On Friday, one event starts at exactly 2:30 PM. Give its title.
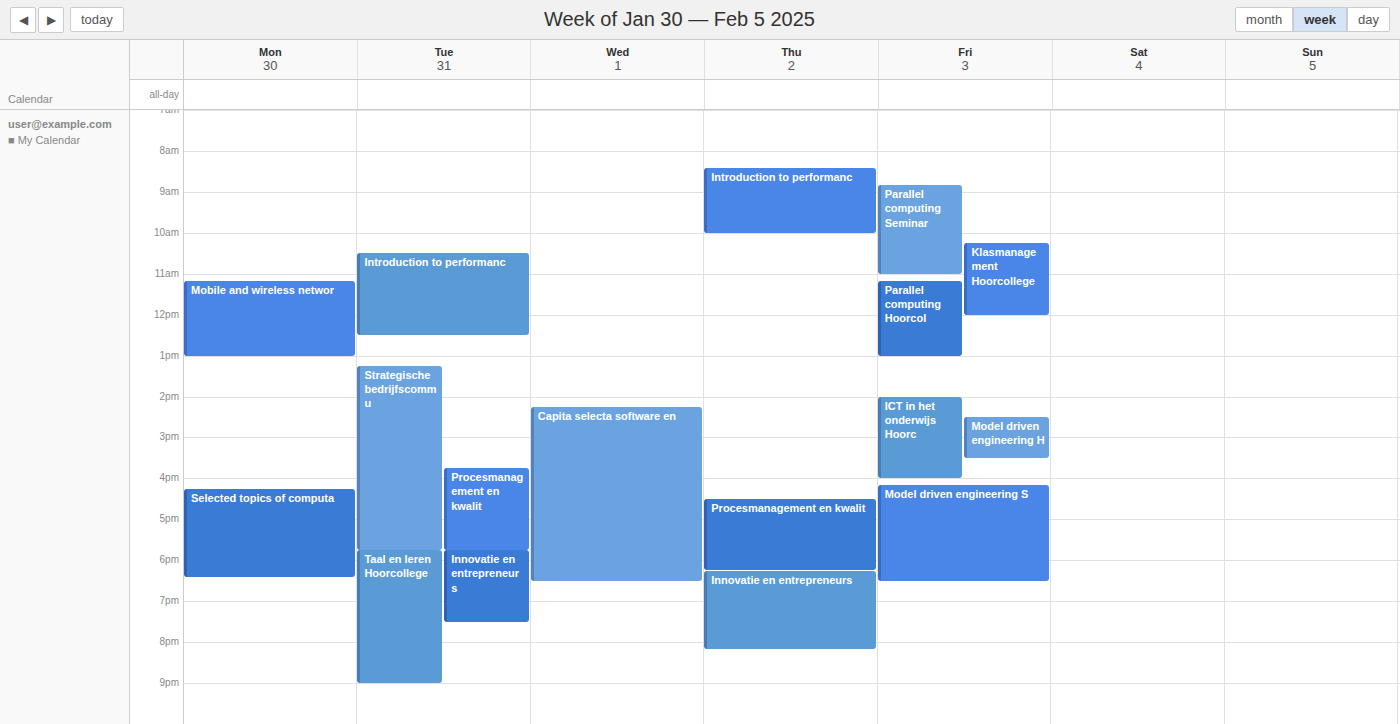
"Model driven engineering H"